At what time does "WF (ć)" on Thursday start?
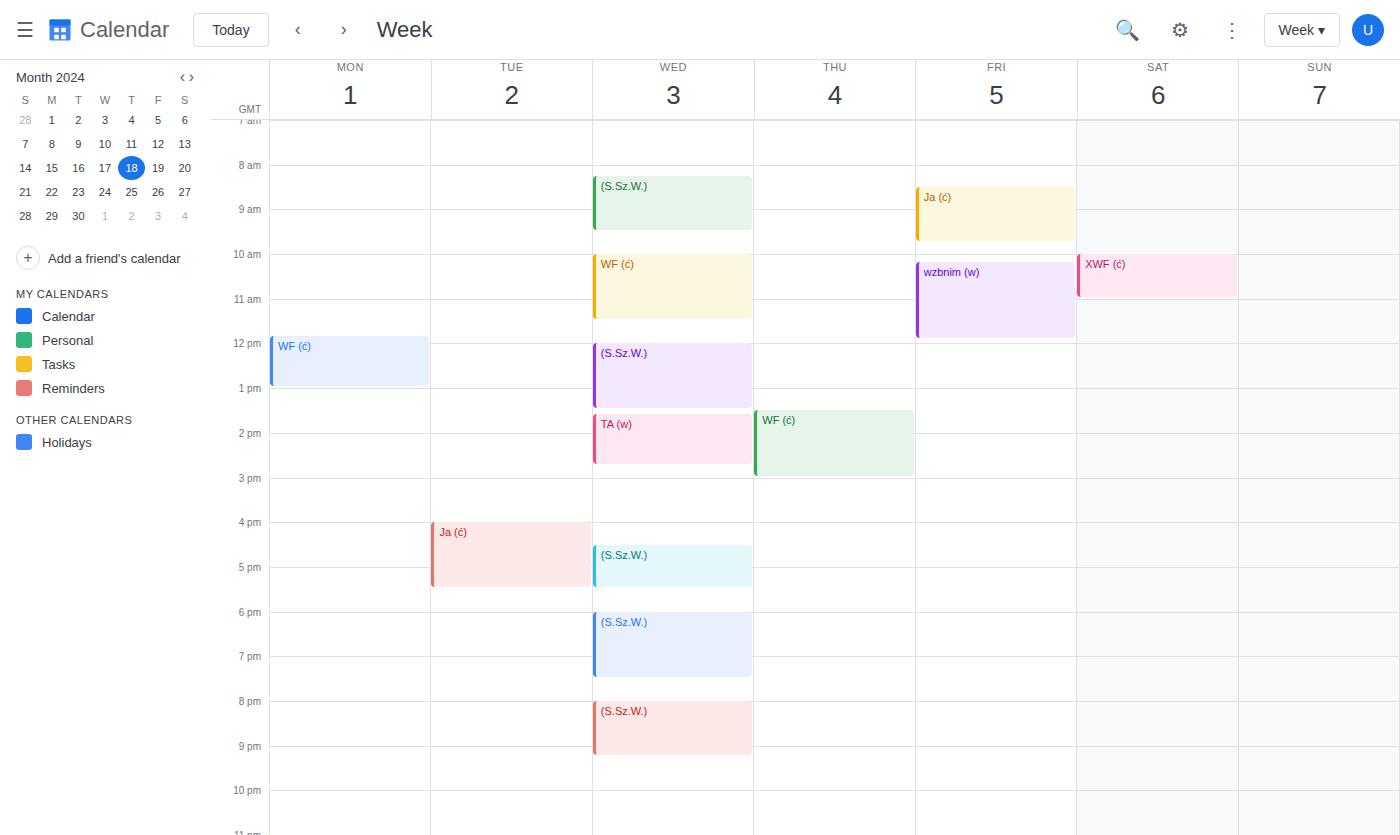
1:30 PM